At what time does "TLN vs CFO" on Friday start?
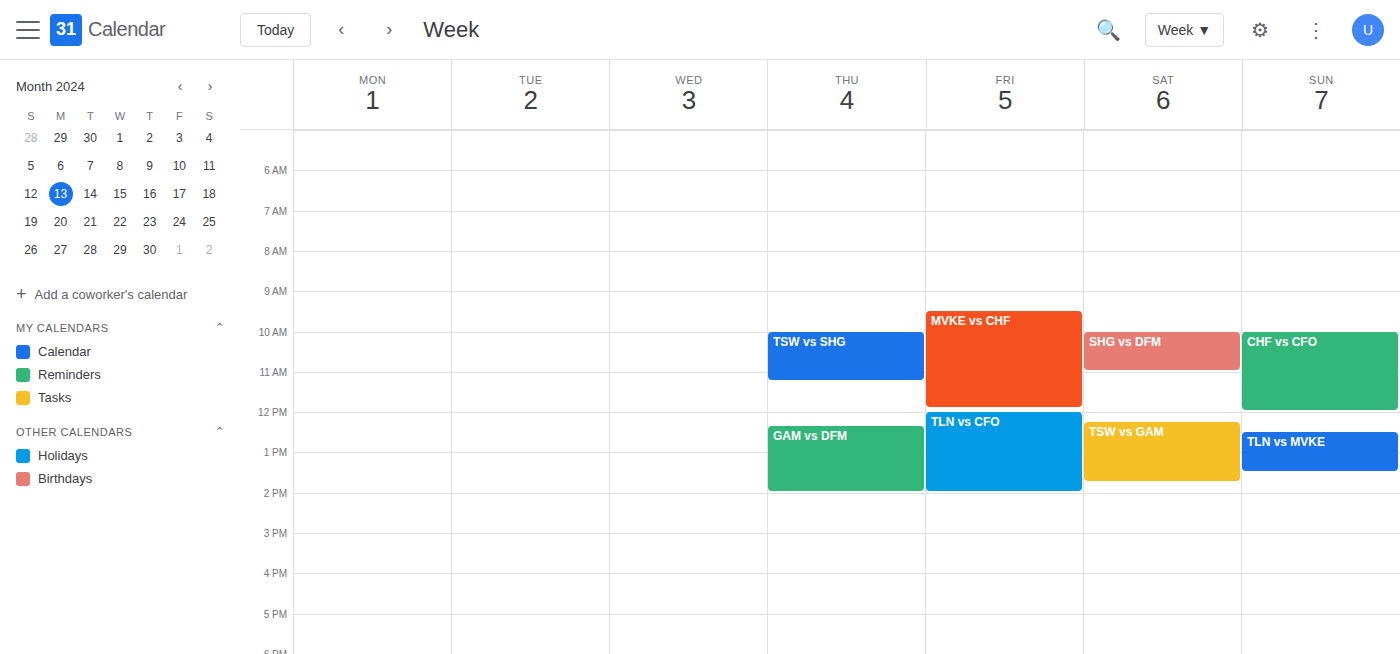
12:00